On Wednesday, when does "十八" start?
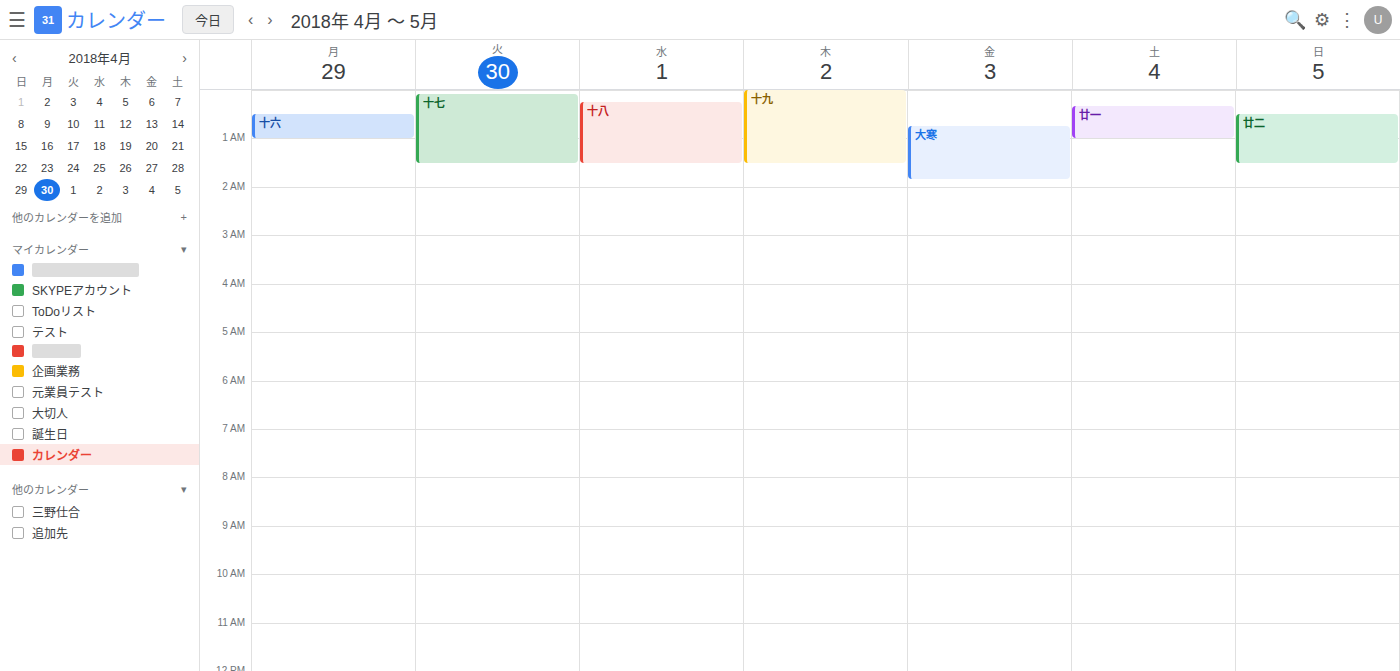
12:15 AM